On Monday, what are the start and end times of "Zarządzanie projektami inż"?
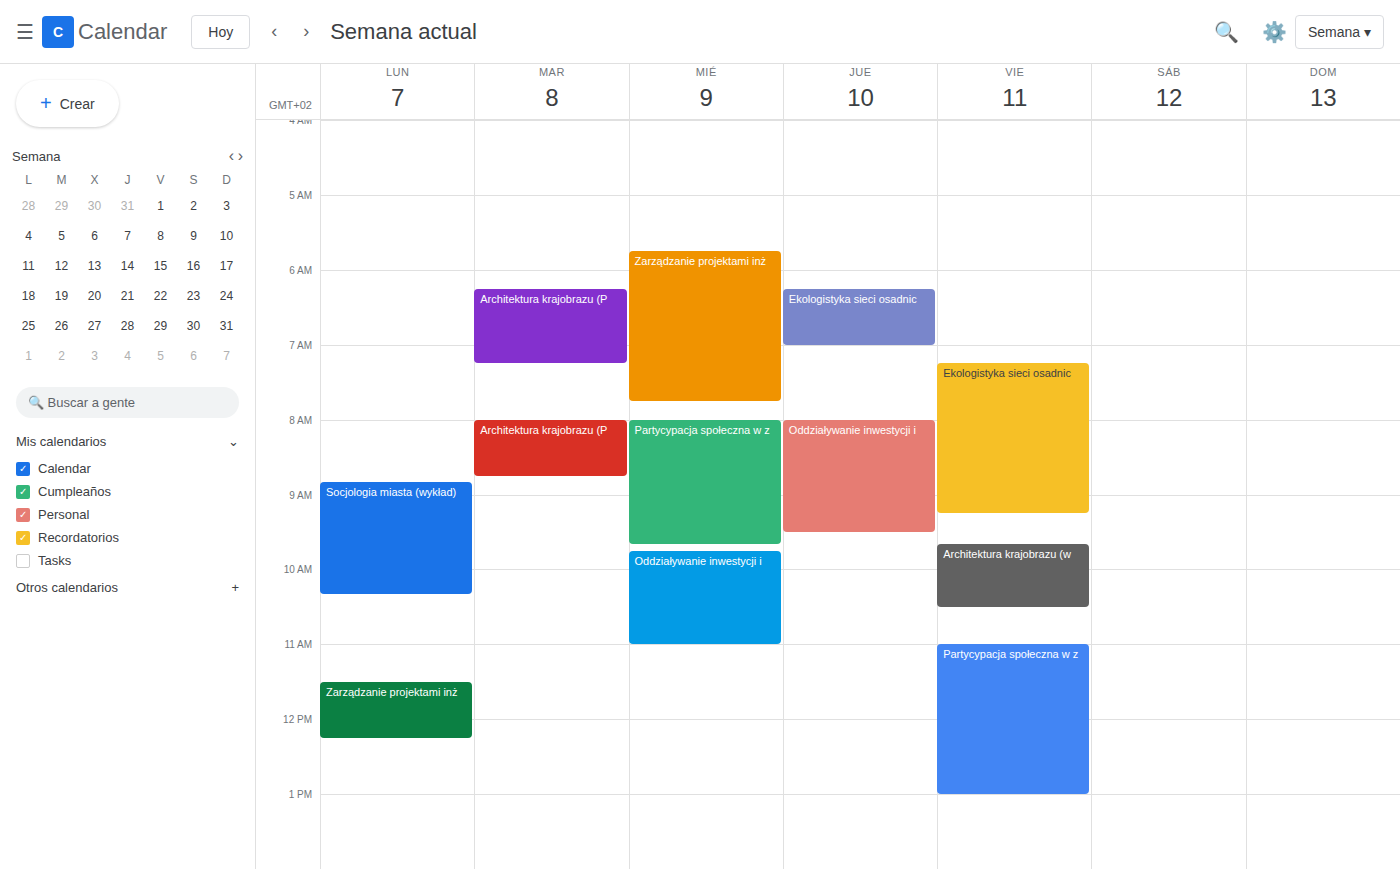
11:30 AM to 12:15 PM